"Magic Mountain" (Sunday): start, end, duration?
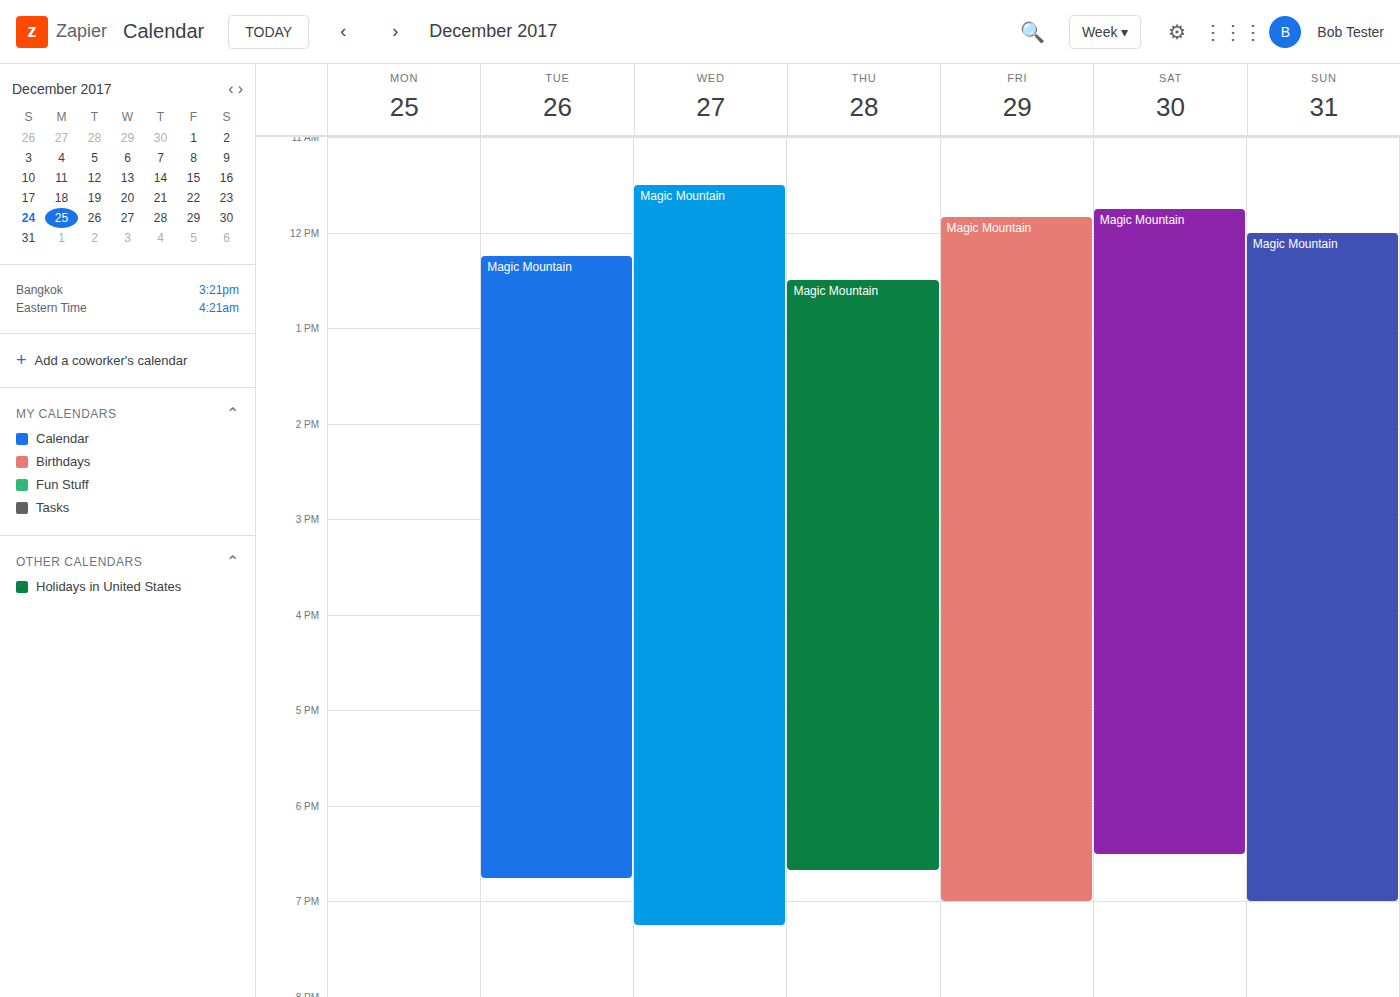
12:00 PM to 7:00 PM, 7 hours